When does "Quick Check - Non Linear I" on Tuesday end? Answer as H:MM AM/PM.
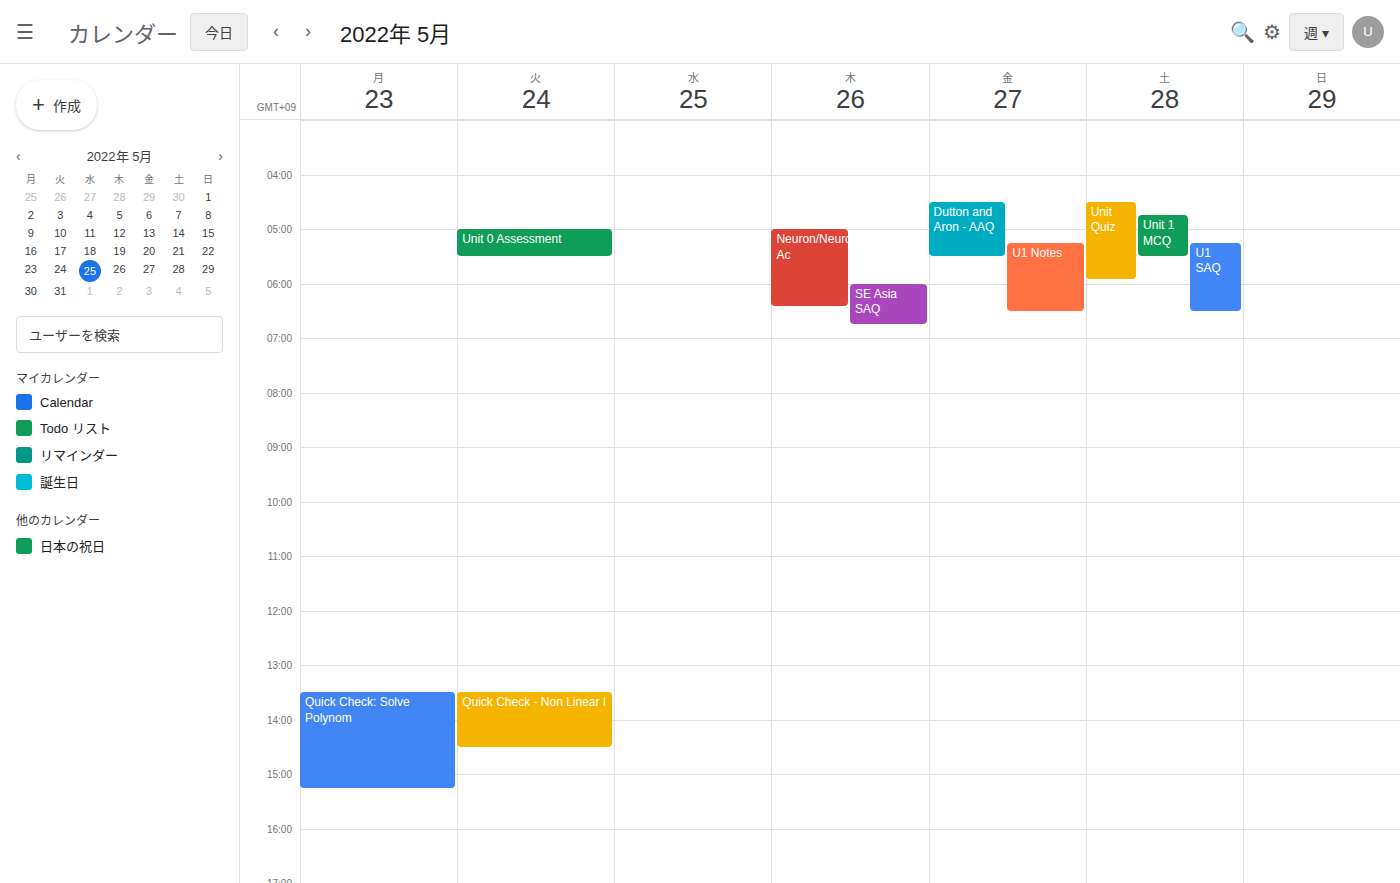
2:30 PM